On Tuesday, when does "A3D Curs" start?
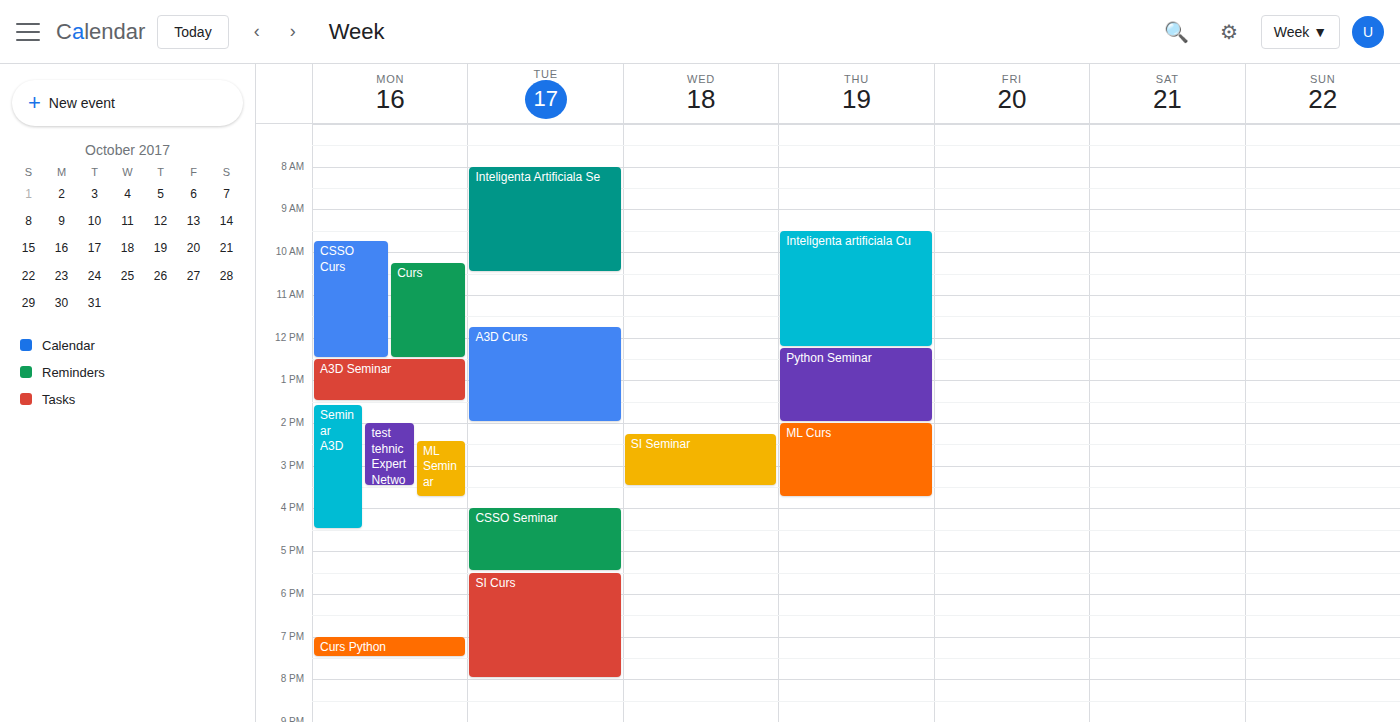
11:45